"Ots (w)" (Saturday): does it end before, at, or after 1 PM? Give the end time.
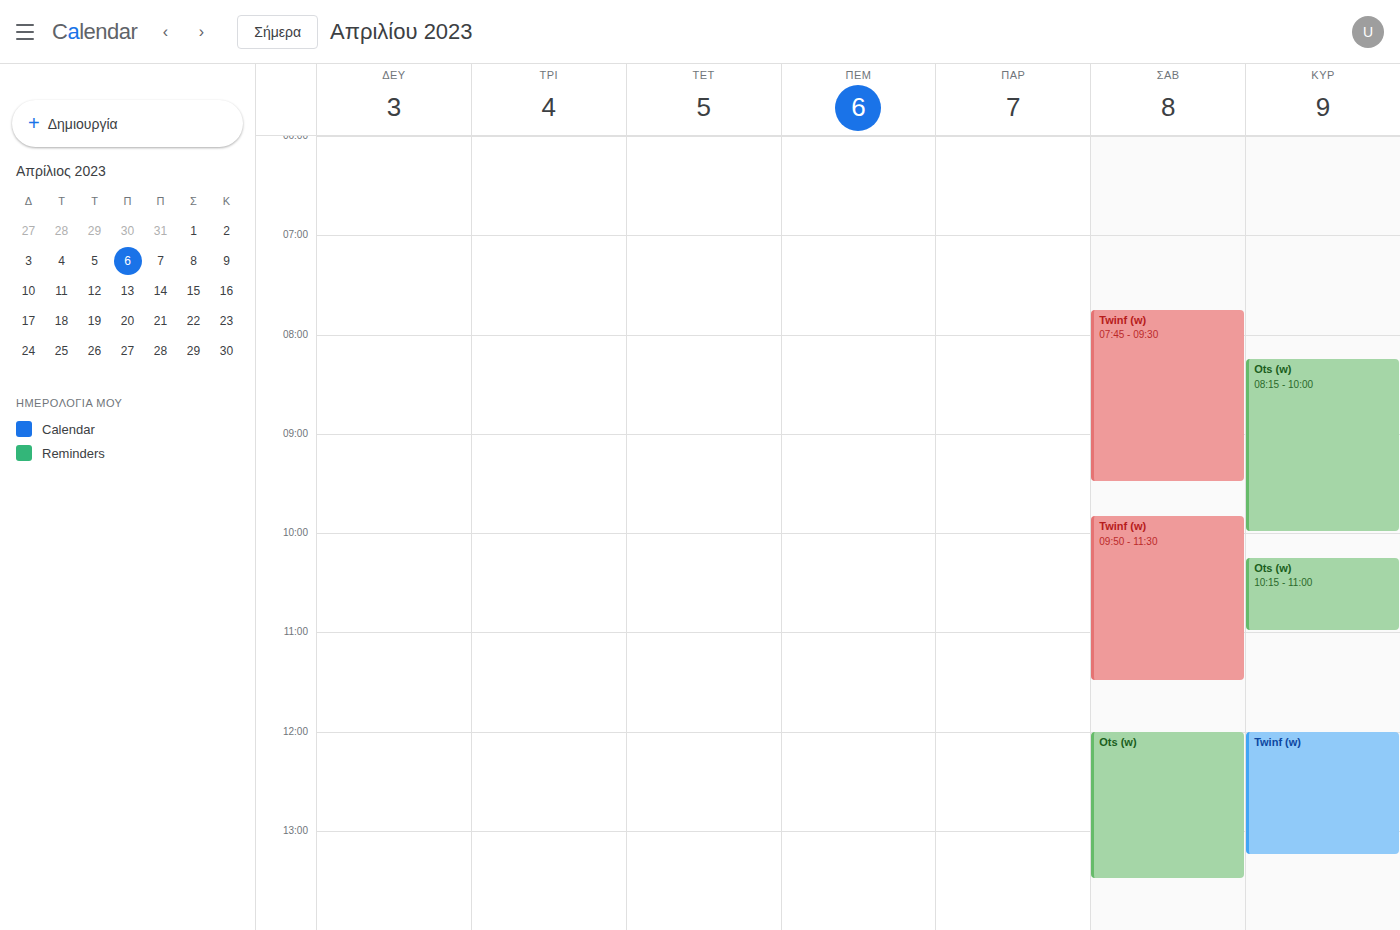
1:30 PM -- after 1 PM, 30 minutes below the 1 PM line.